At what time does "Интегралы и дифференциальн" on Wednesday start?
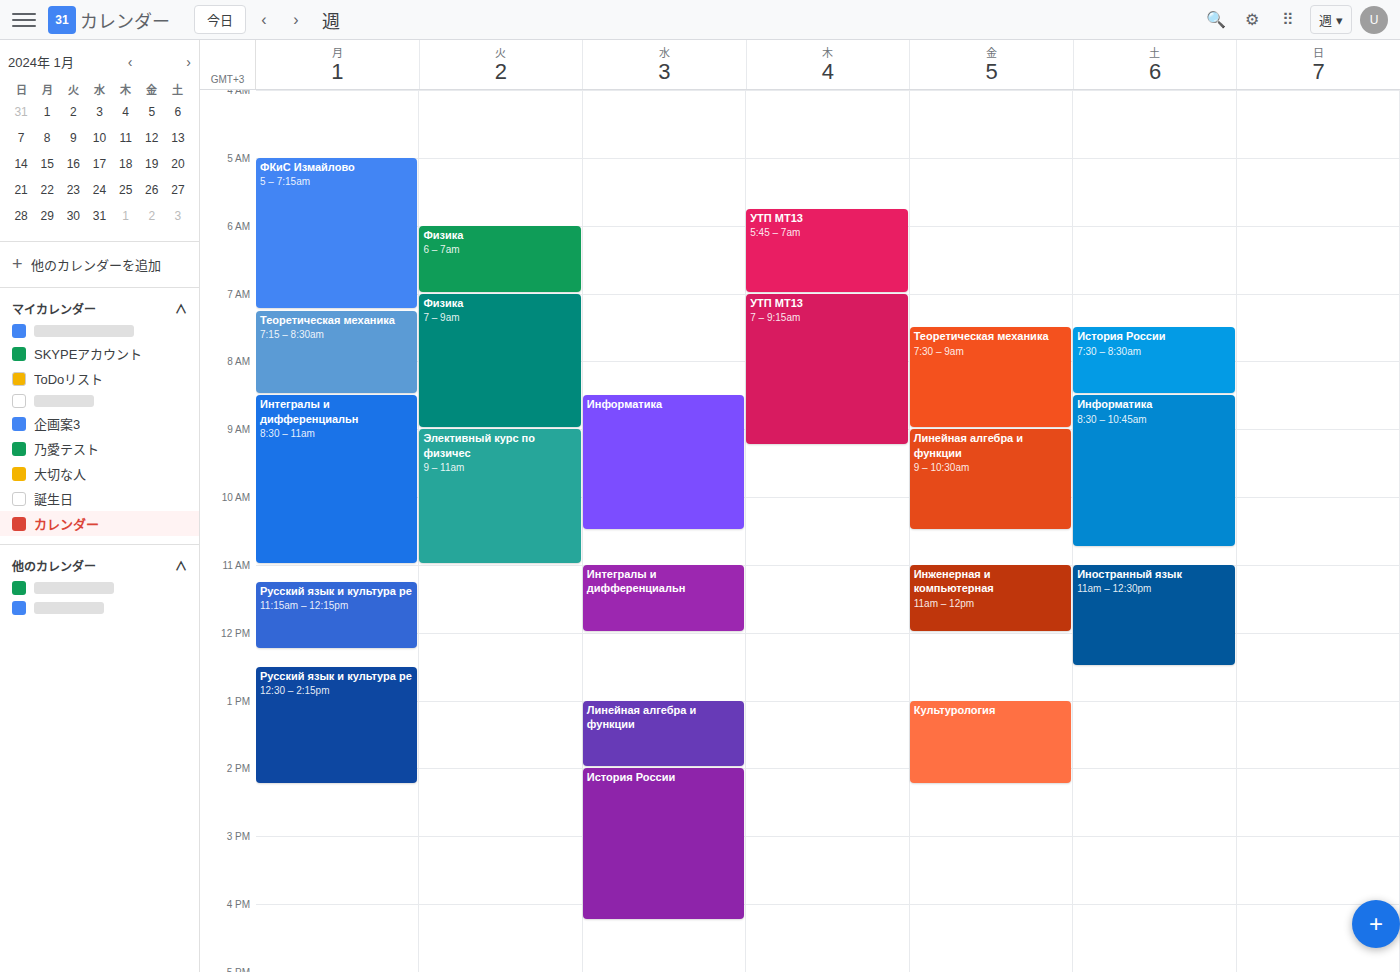
11:00 AM